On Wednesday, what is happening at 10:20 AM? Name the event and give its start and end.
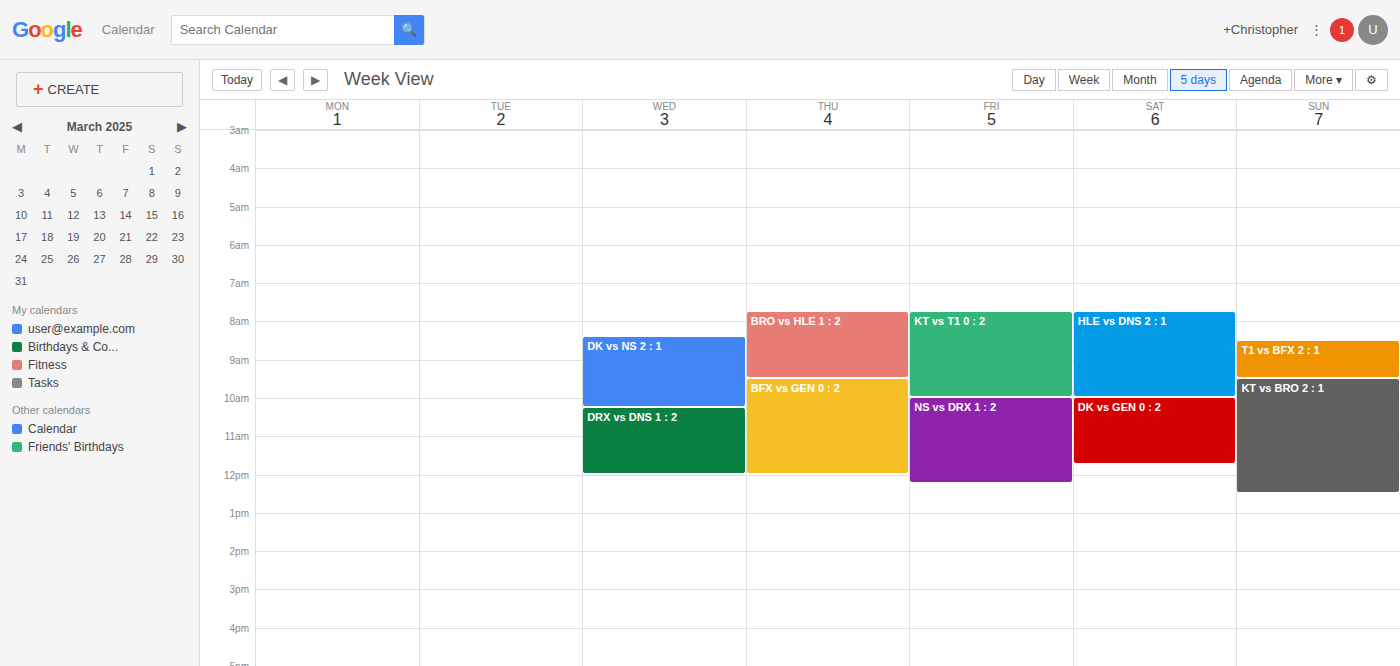
"DRX vs DNS 1 : 2", 10:15 AM to 12:00 PM